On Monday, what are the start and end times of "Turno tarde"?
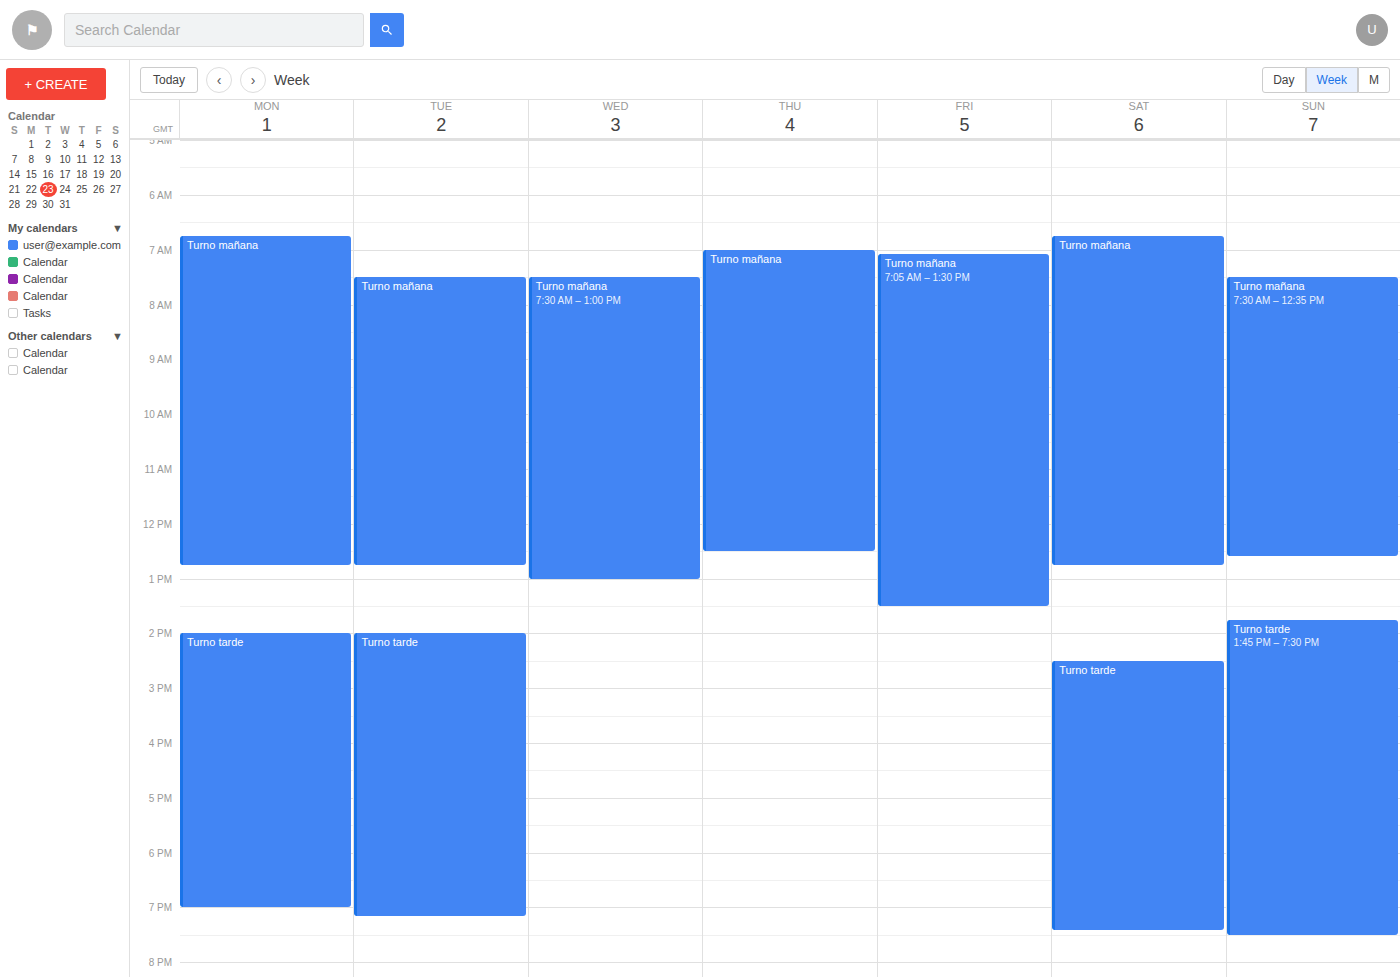
14:00 to 19:00